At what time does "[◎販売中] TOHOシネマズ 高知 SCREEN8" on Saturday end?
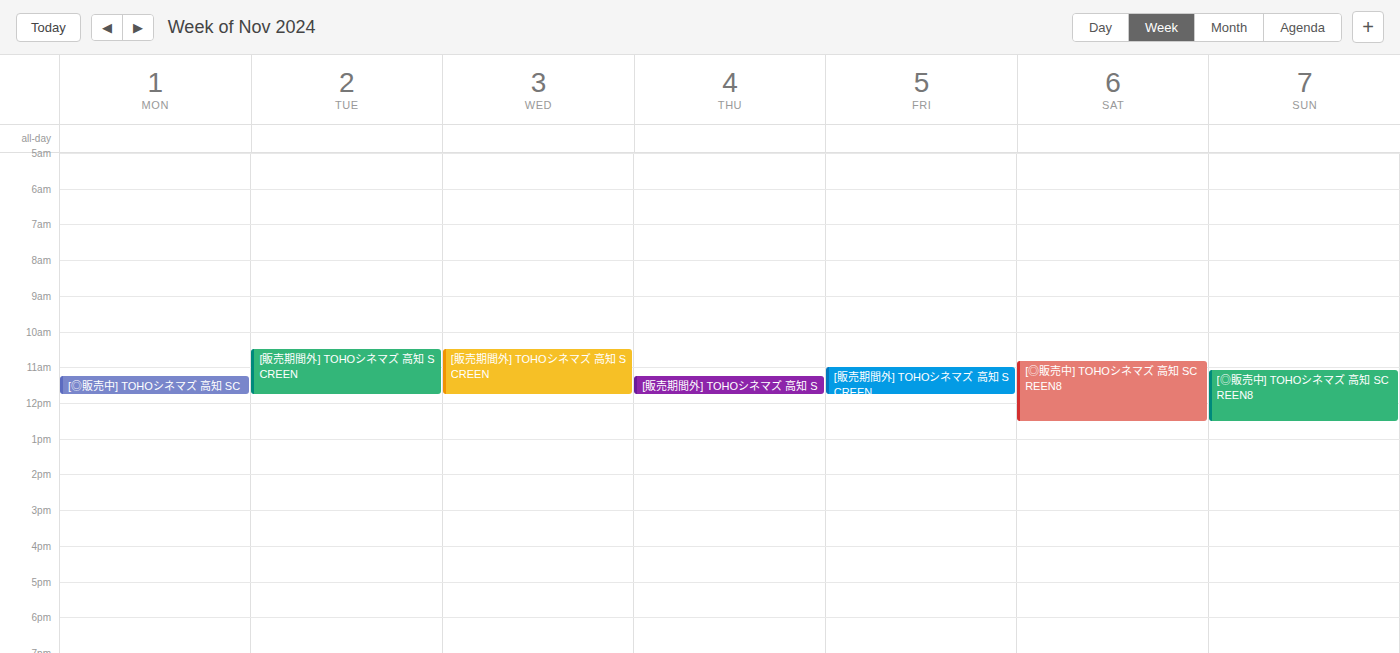
12:30 PM